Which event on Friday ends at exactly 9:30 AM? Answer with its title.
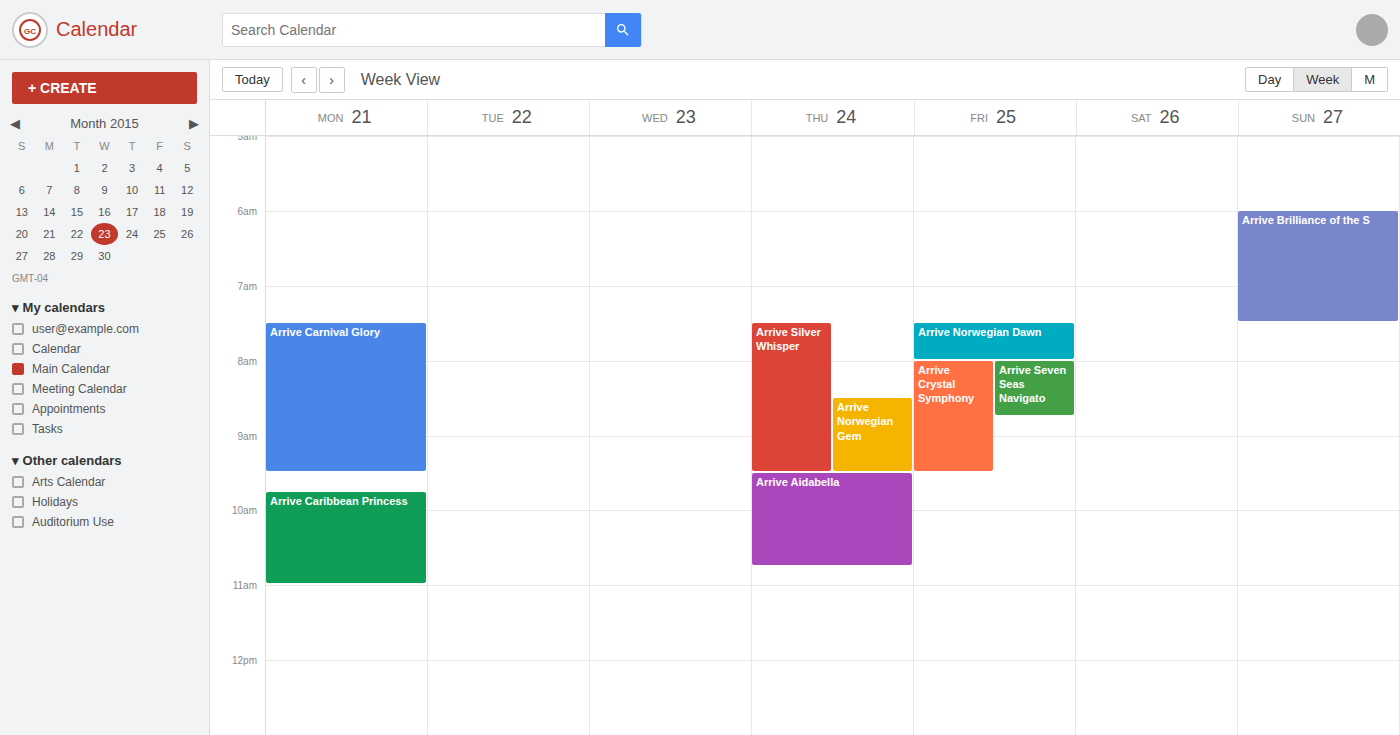
"Arrive Crystal Symphony"